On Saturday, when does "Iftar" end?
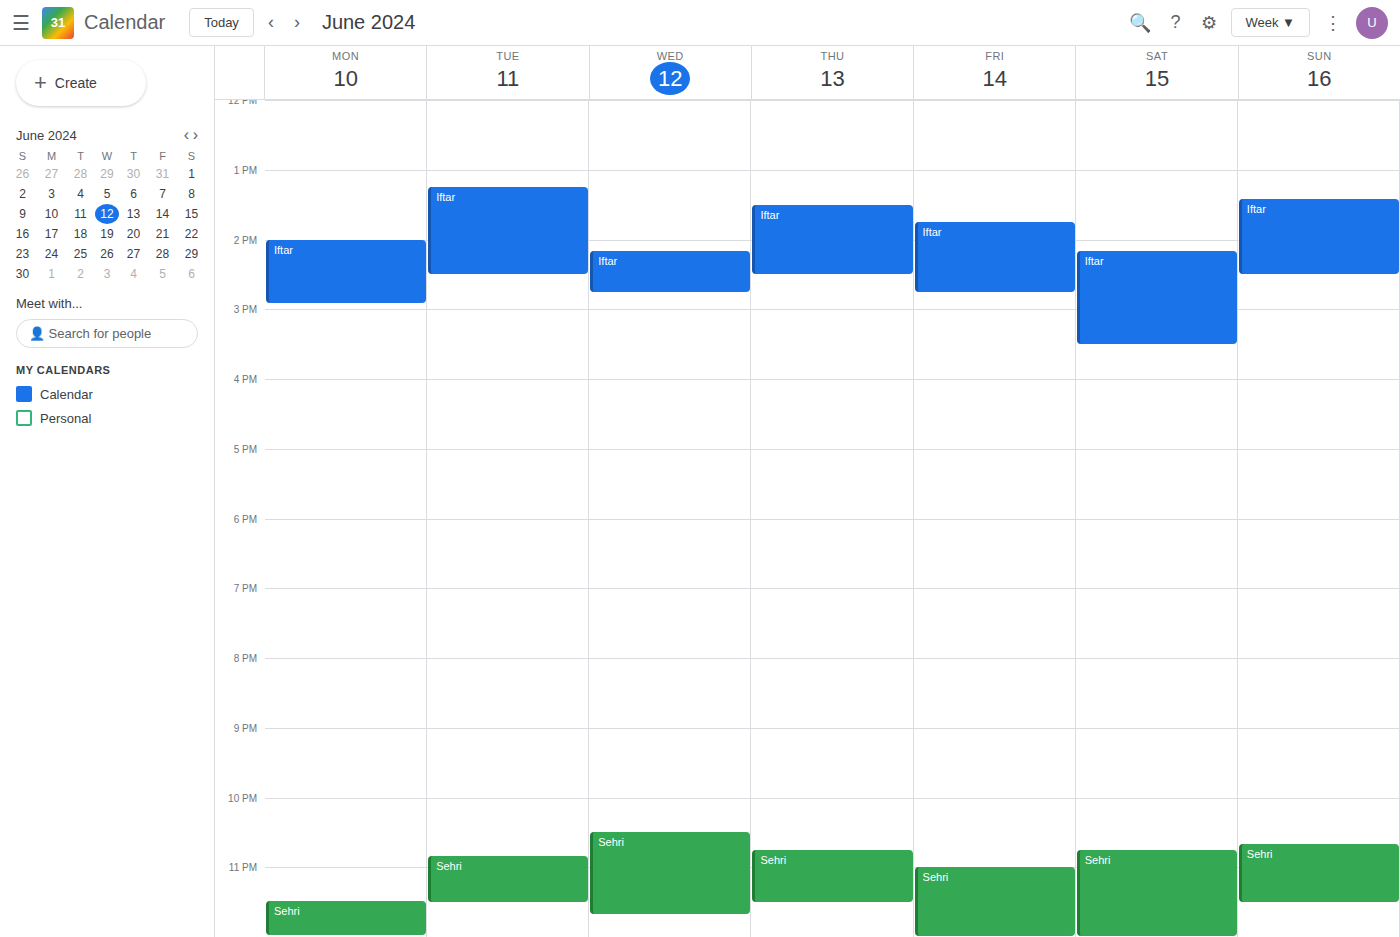
3:30 PM